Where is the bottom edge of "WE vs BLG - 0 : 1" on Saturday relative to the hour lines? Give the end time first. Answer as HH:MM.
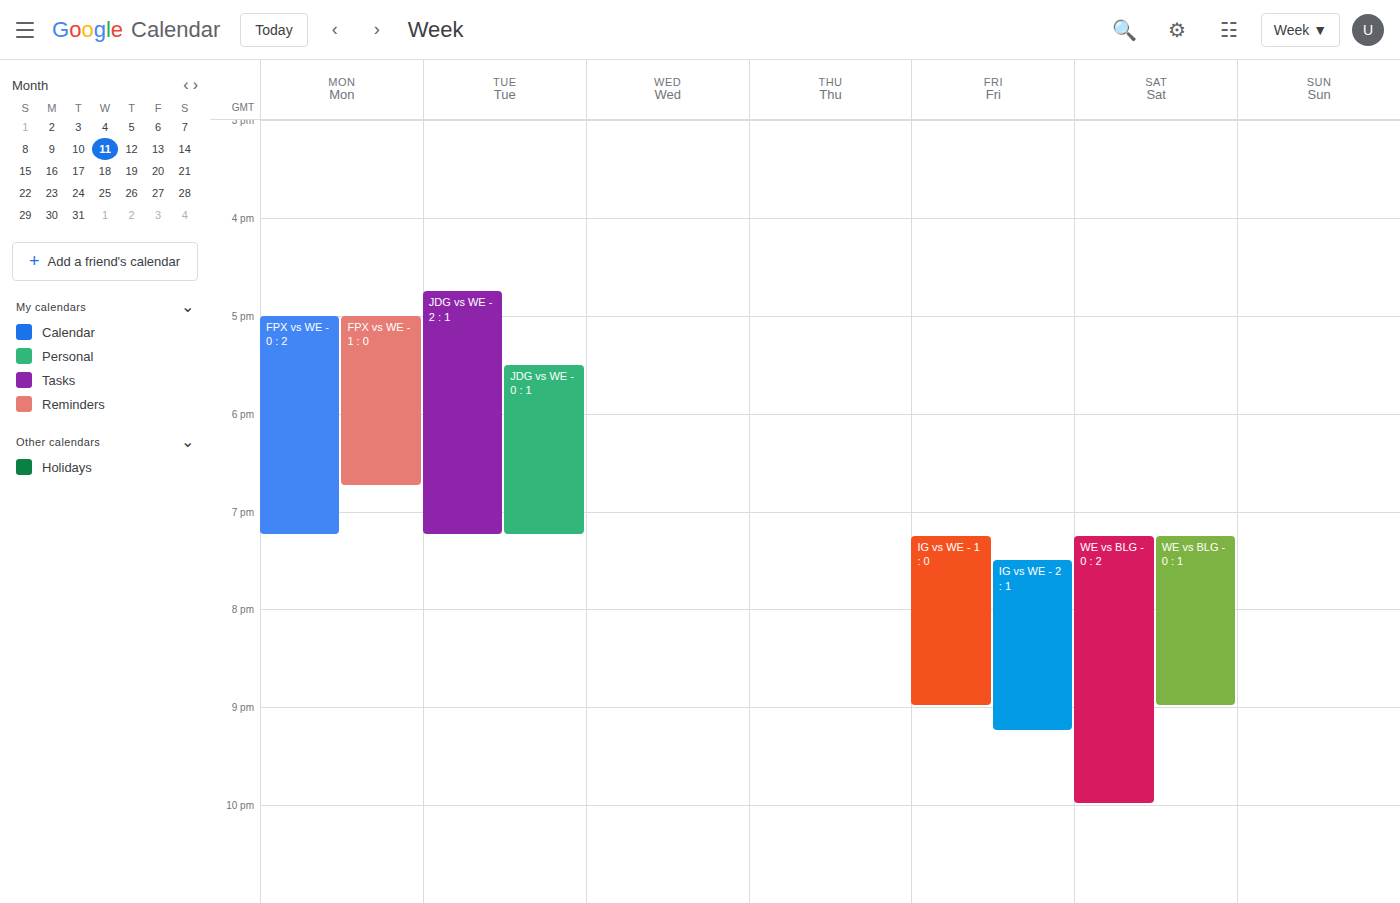
21:00 -- exactly on the 21:00 line.